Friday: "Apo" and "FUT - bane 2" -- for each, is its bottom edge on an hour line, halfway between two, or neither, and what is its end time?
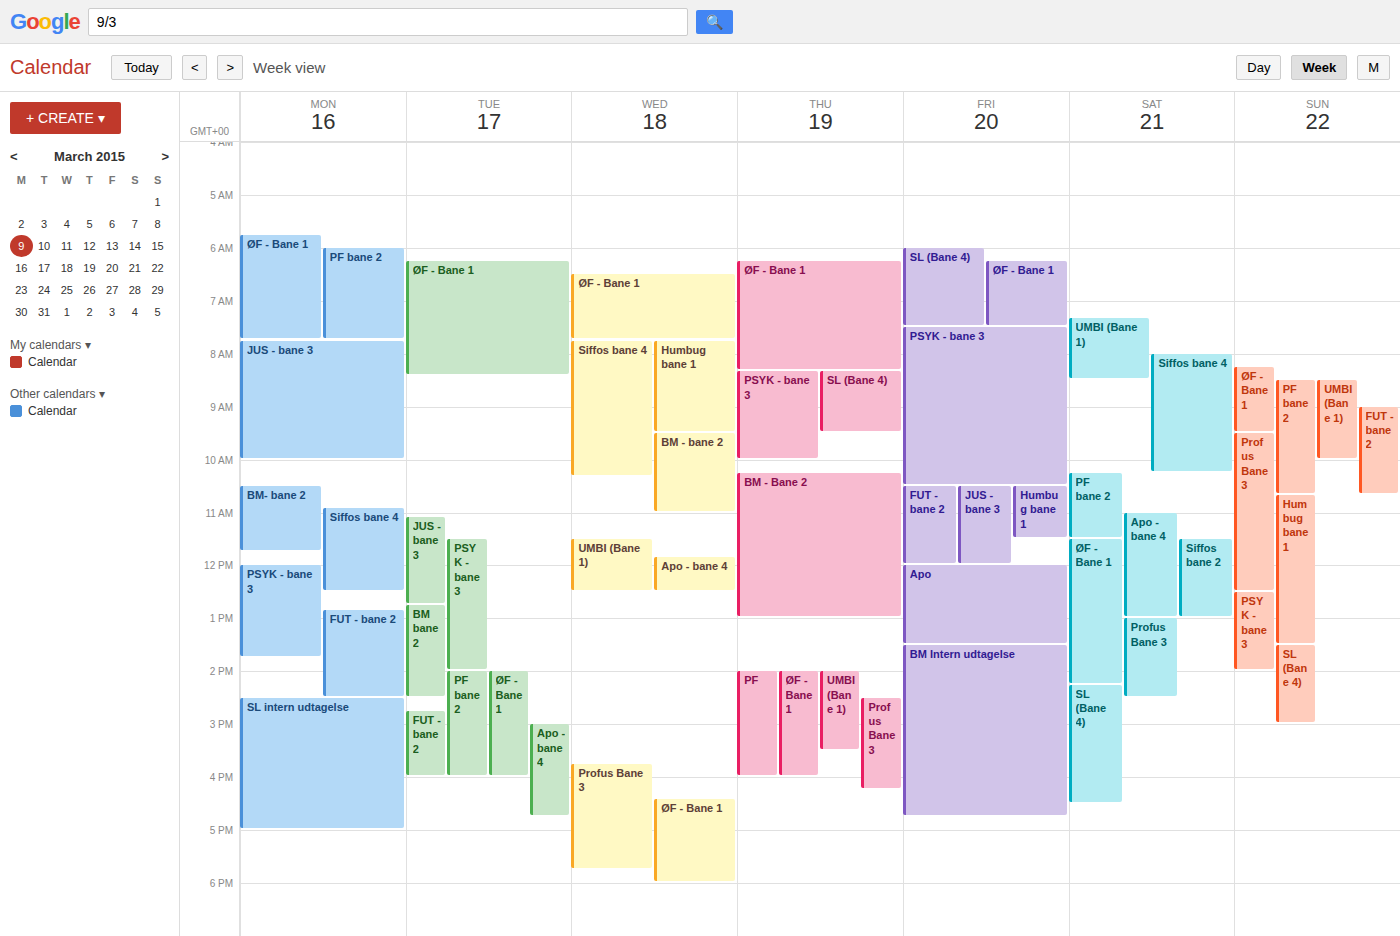
"Apo": 1:30 PM, halfway between the 1 PM and 2 PM lines. "FUT - bane 2": 12:00 PM, exactly on the 12 PM line.